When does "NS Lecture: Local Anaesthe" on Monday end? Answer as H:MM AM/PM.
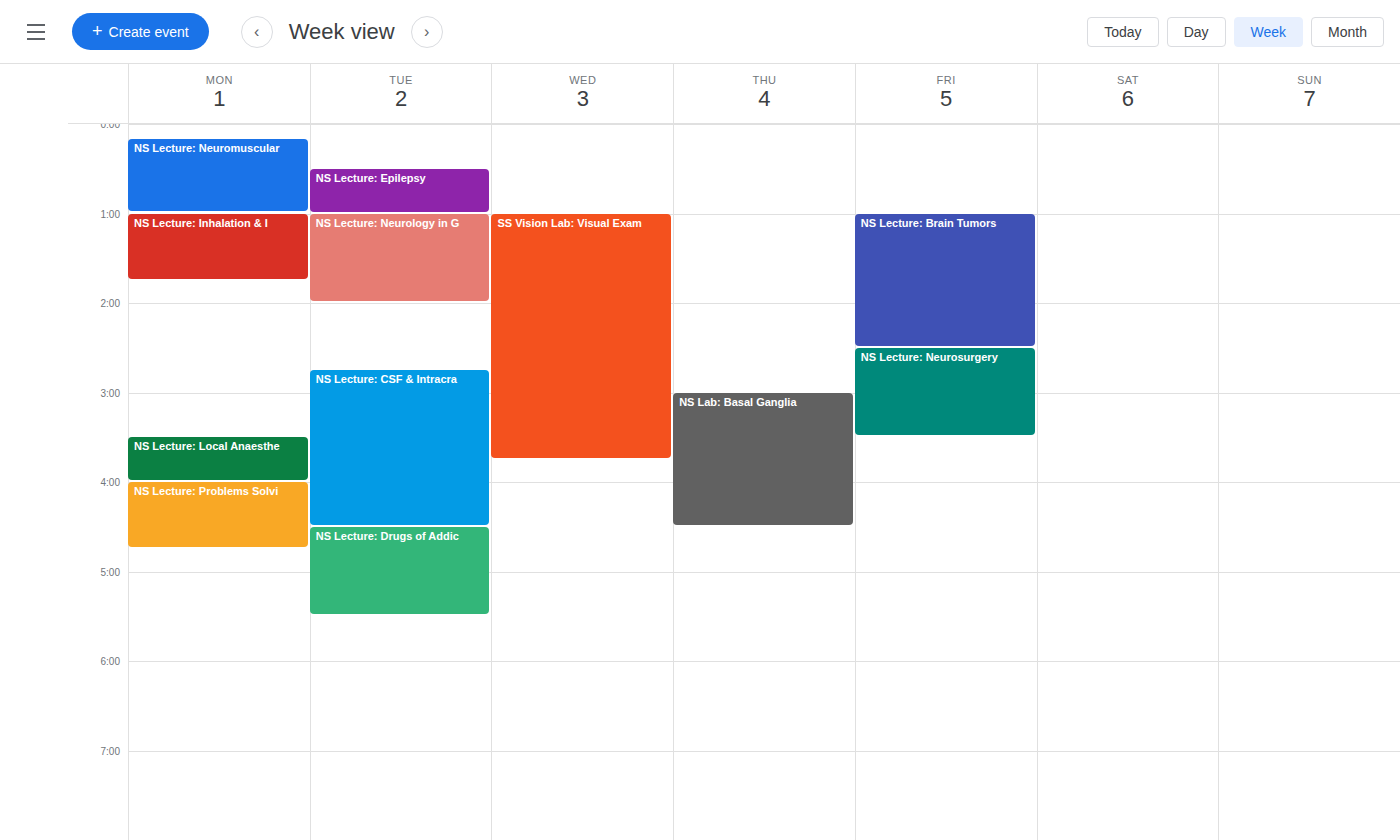
4:00 AM